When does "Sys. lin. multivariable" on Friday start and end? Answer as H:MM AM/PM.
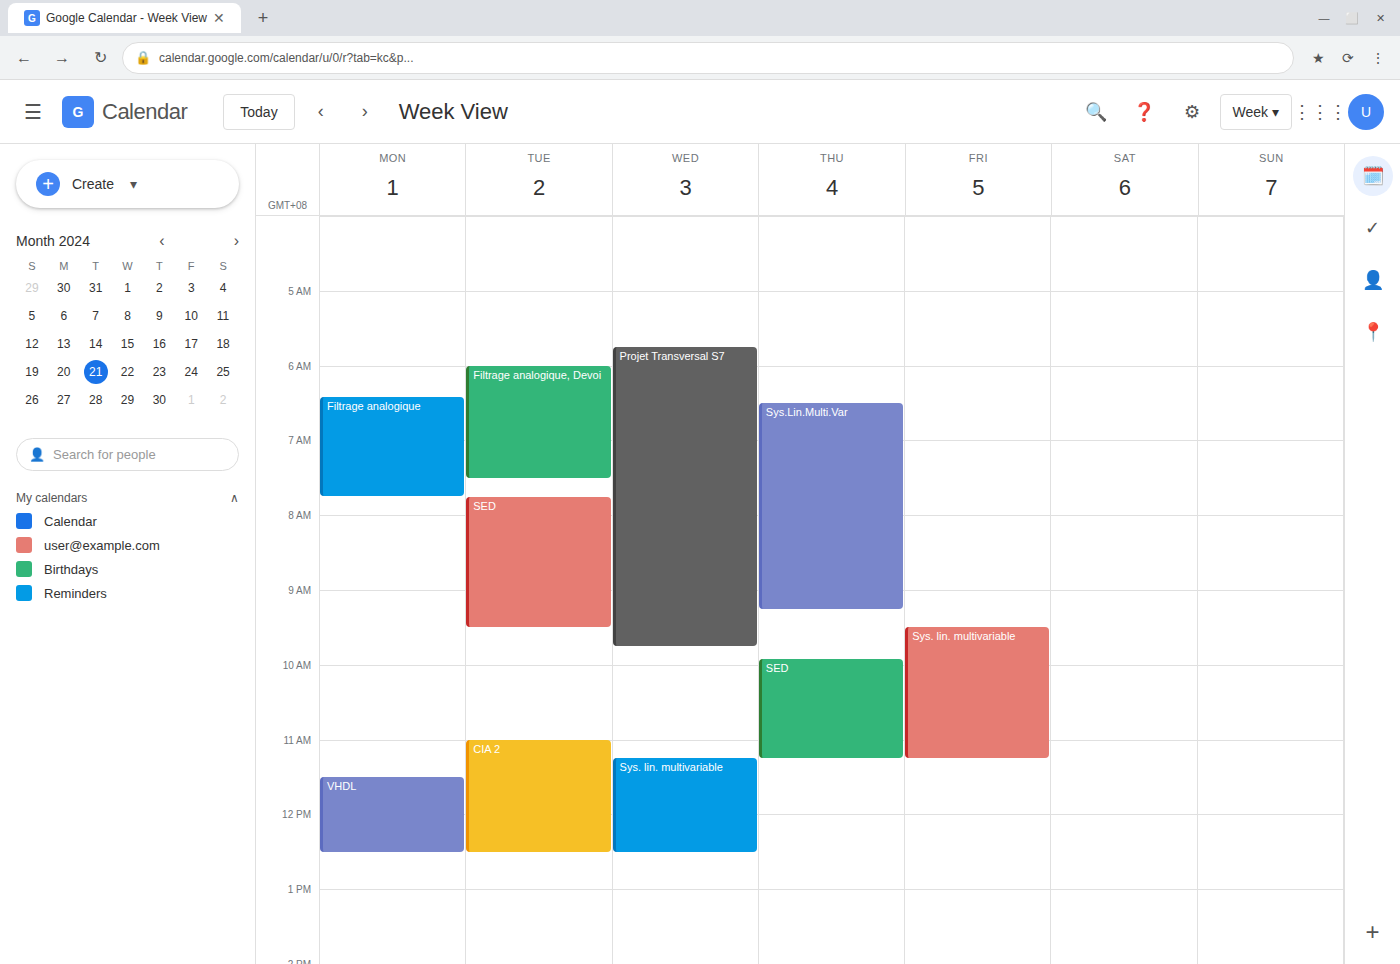
9:30 AM to 11:15 AM